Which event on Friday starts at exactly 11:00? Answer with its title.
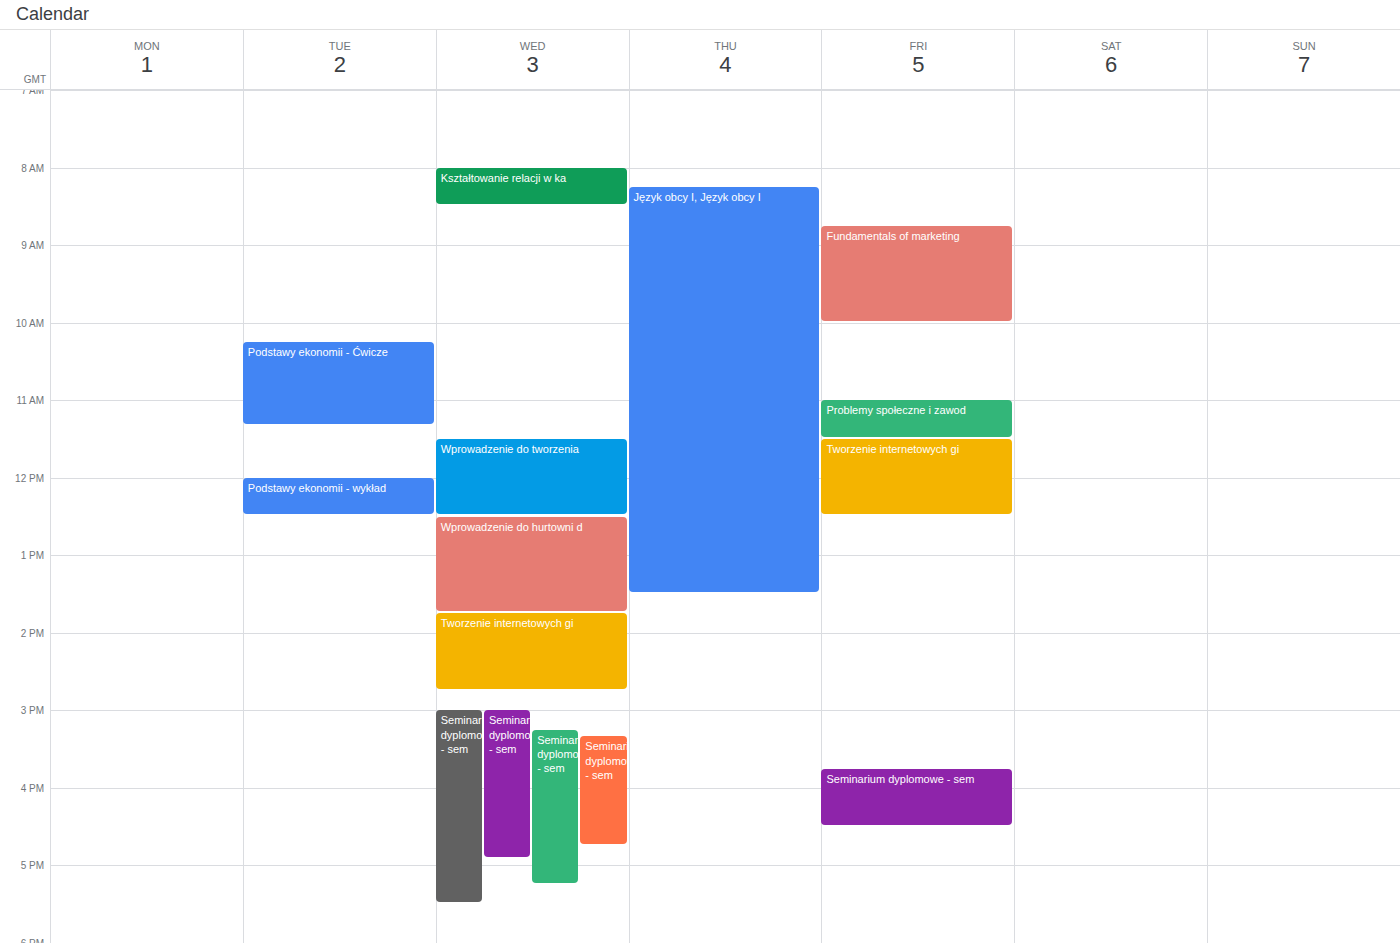
"Problemy społeczne i zawod"